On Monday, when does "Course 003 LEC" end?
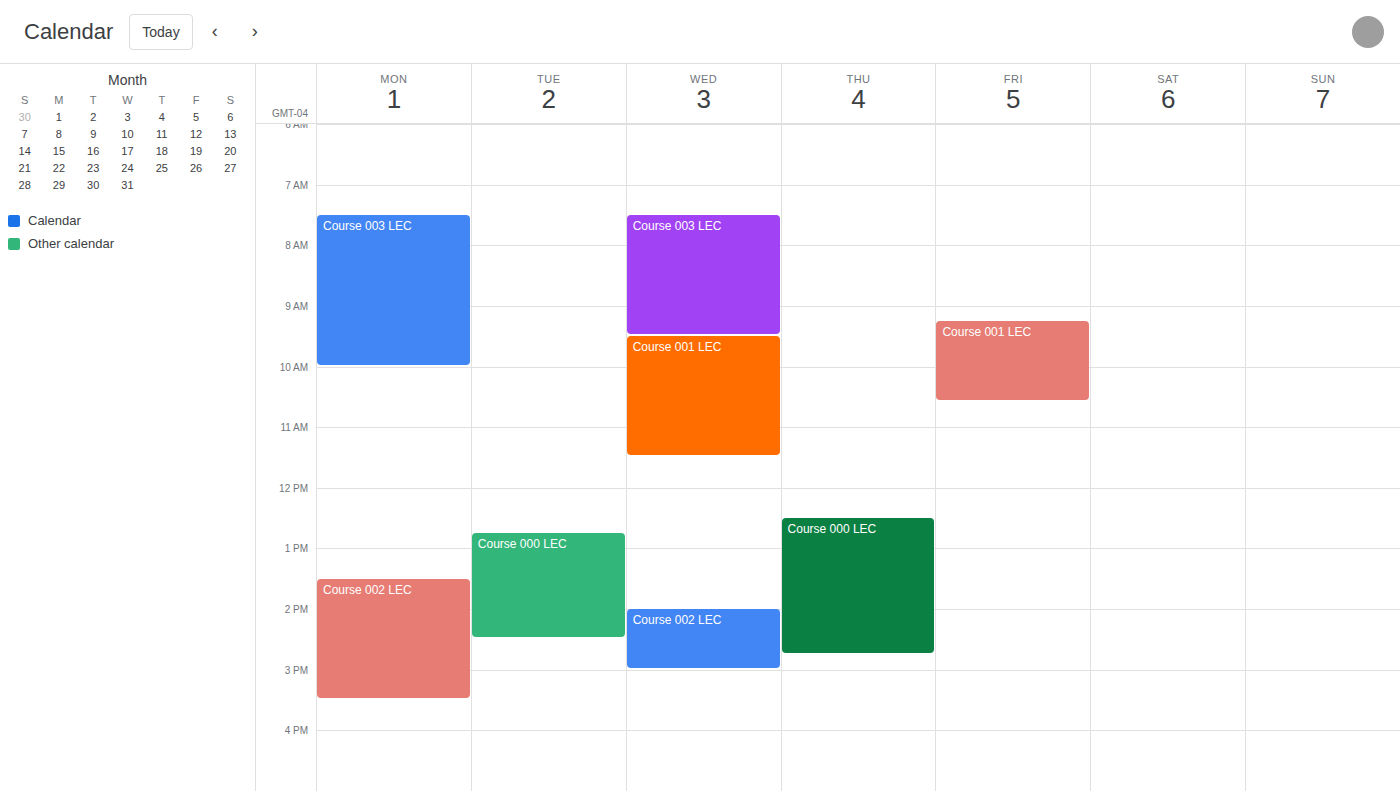
10:00 AM